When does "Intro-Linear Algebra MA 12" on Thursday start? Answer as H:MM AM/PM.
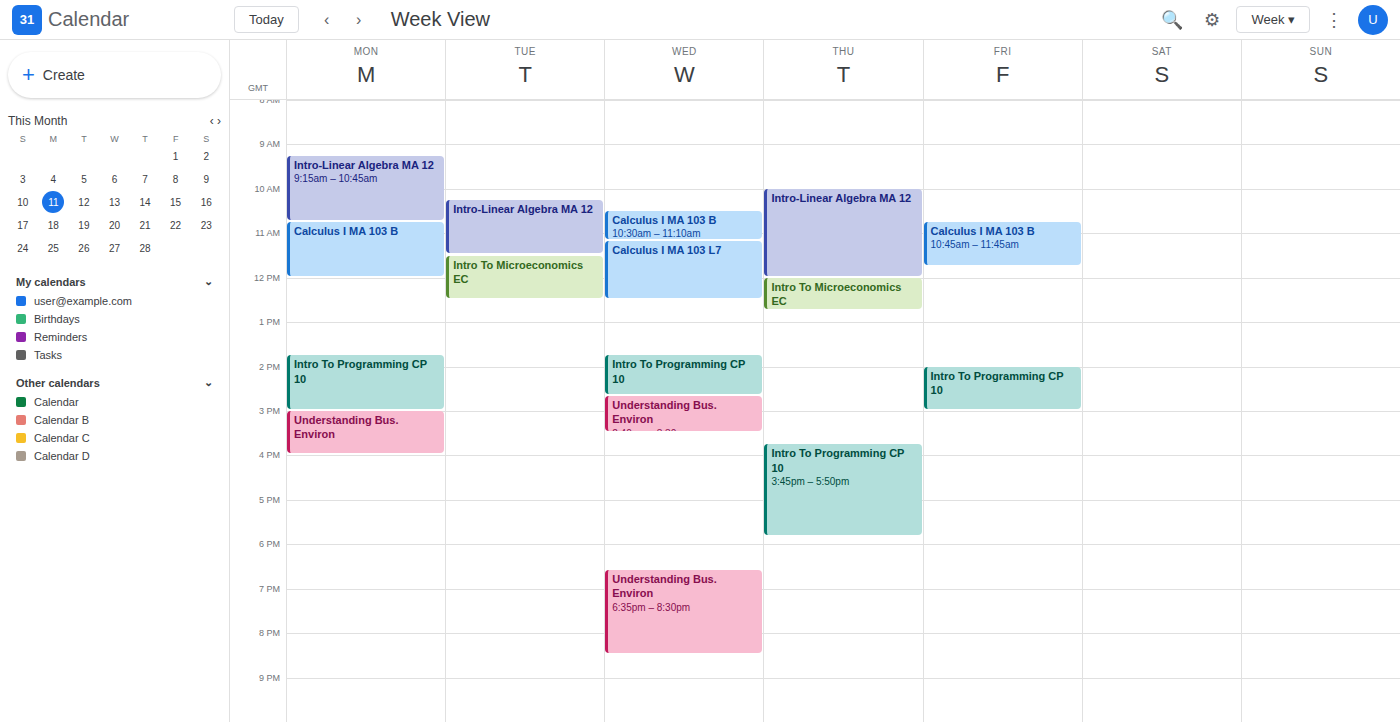
10:00 AM